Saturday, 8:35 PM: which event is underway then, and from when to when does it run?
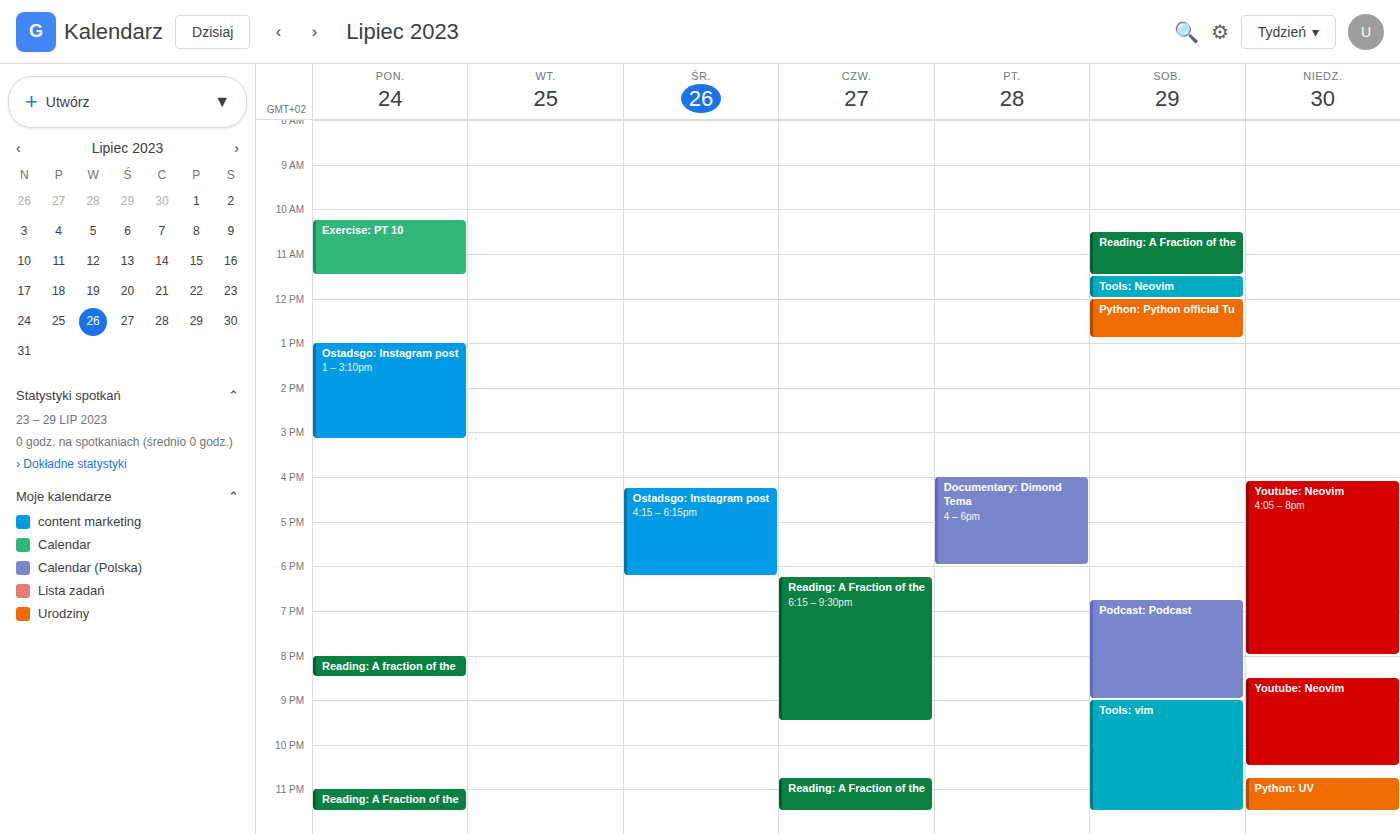
"Podcast: Podcast", 6:45 PM to 9:00 PM